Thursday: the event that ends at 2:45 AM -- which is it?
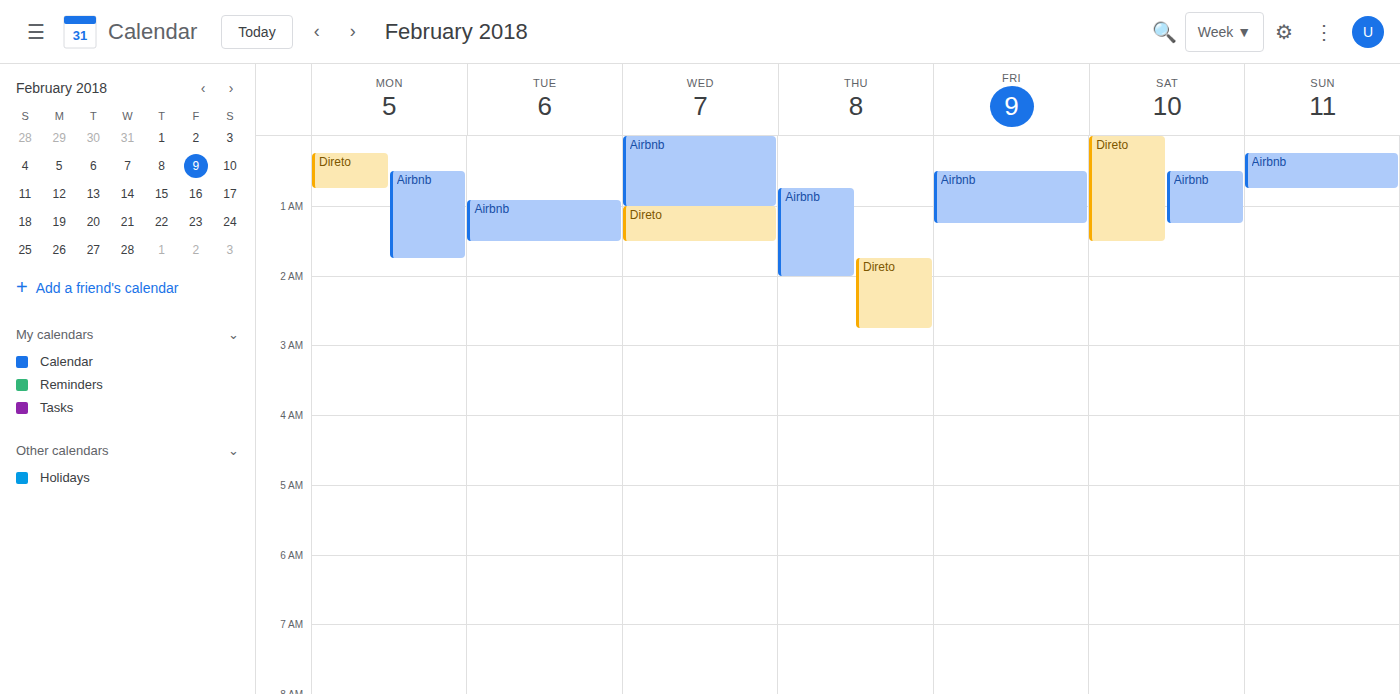
"Direto"